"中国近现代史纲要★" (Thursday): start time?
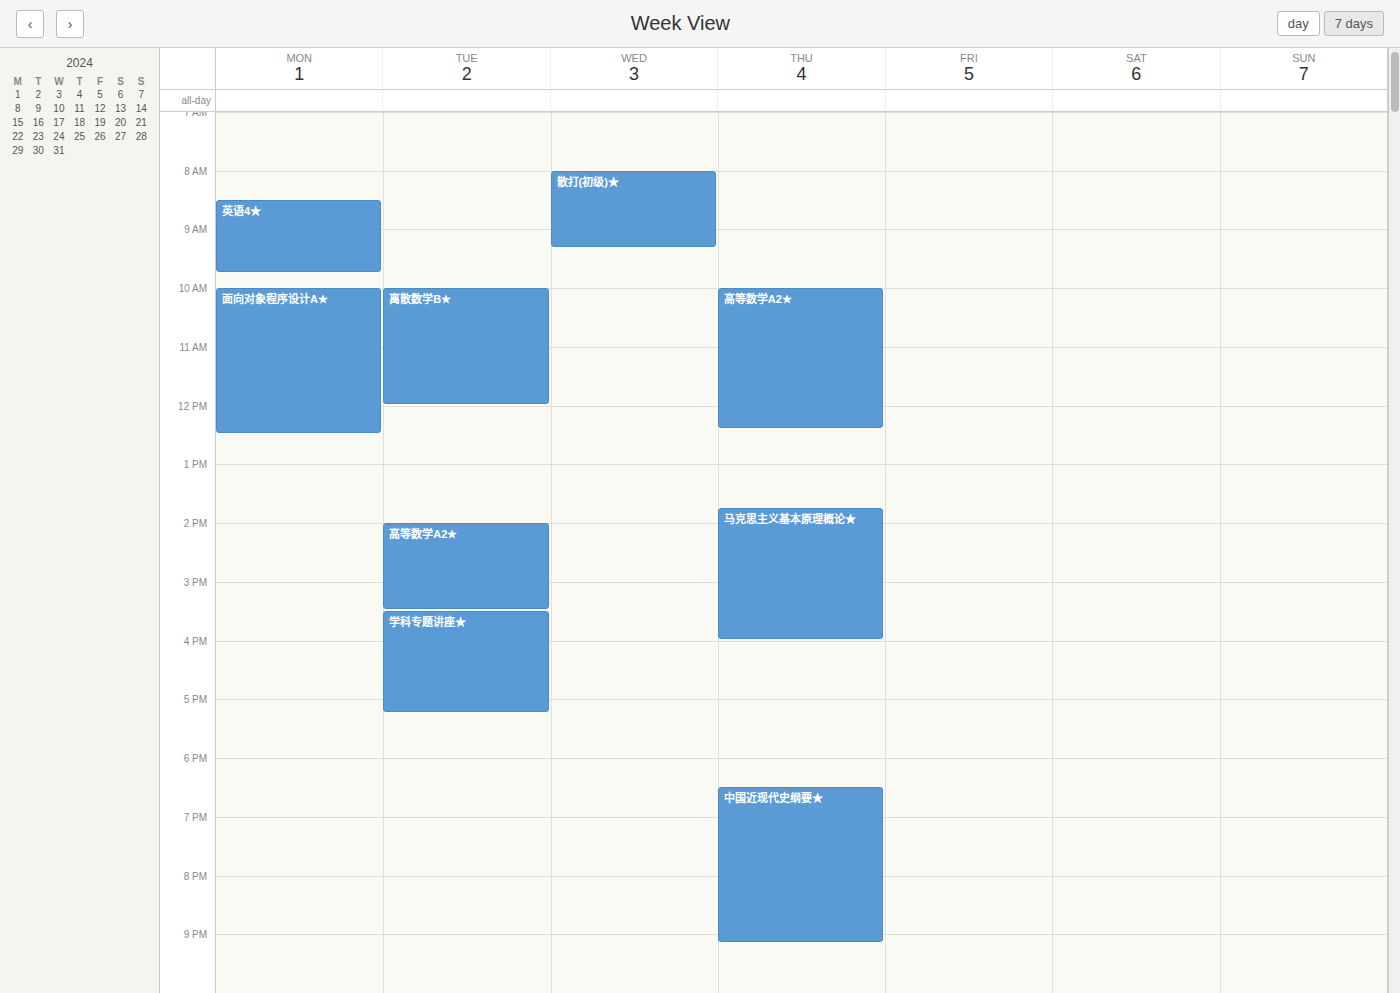
6:30 PM